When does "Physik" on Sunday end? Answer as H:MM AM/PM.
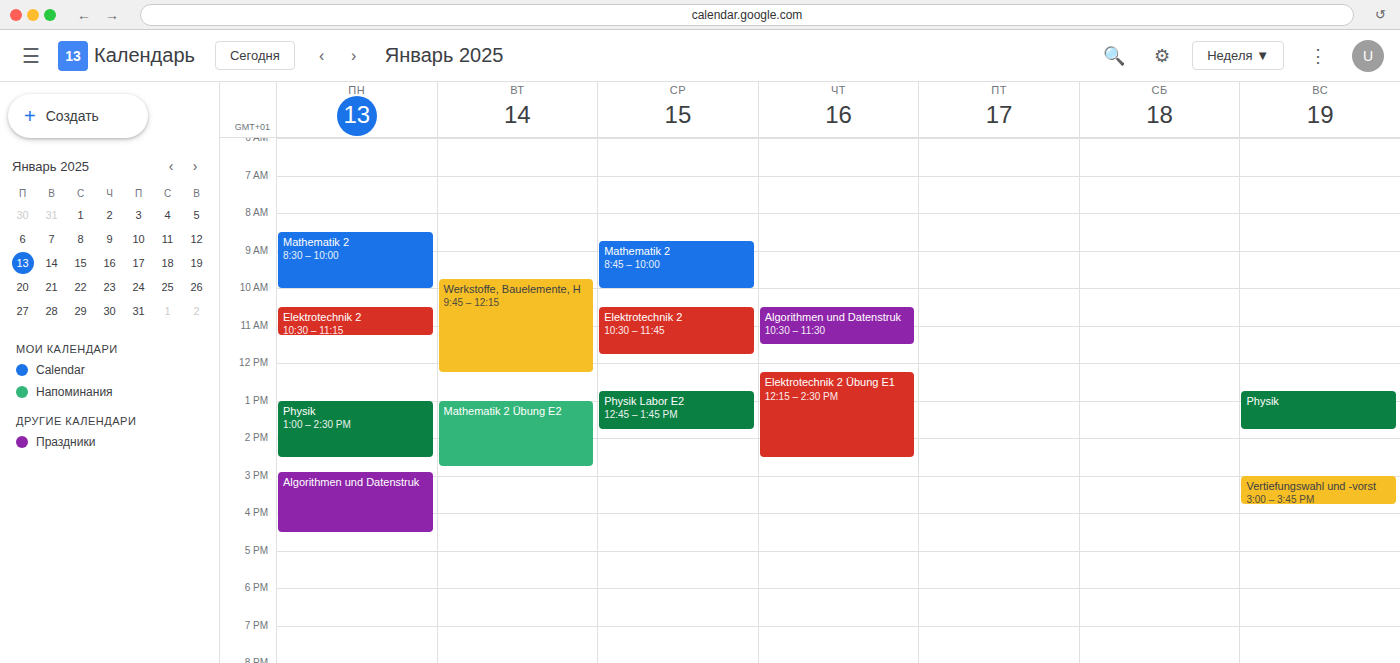
1:45 PM